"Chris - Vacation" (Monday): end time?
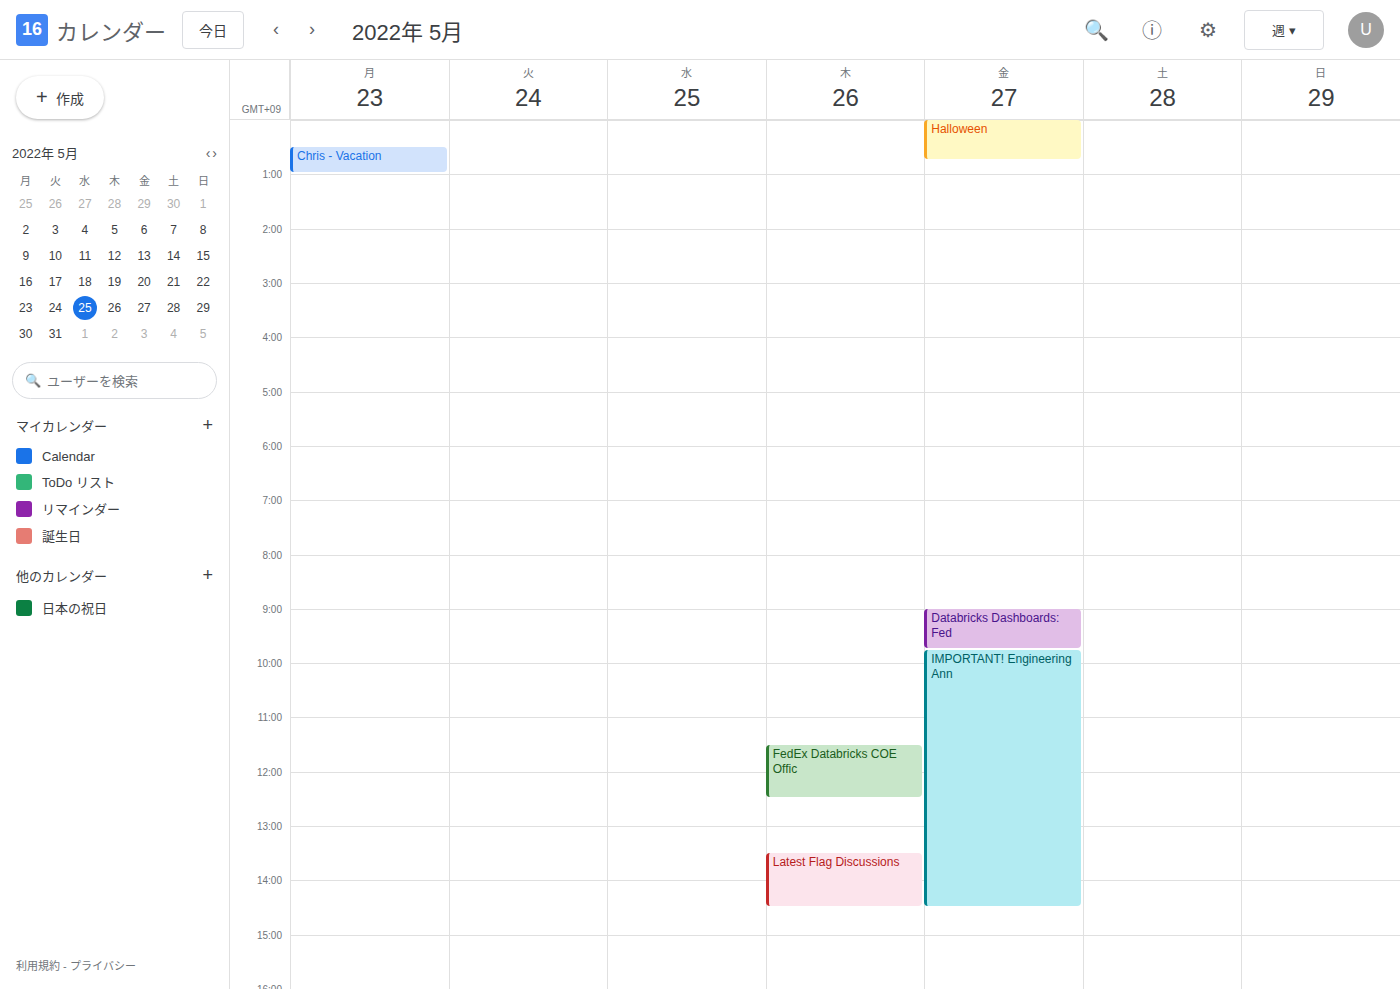
1:00 AM